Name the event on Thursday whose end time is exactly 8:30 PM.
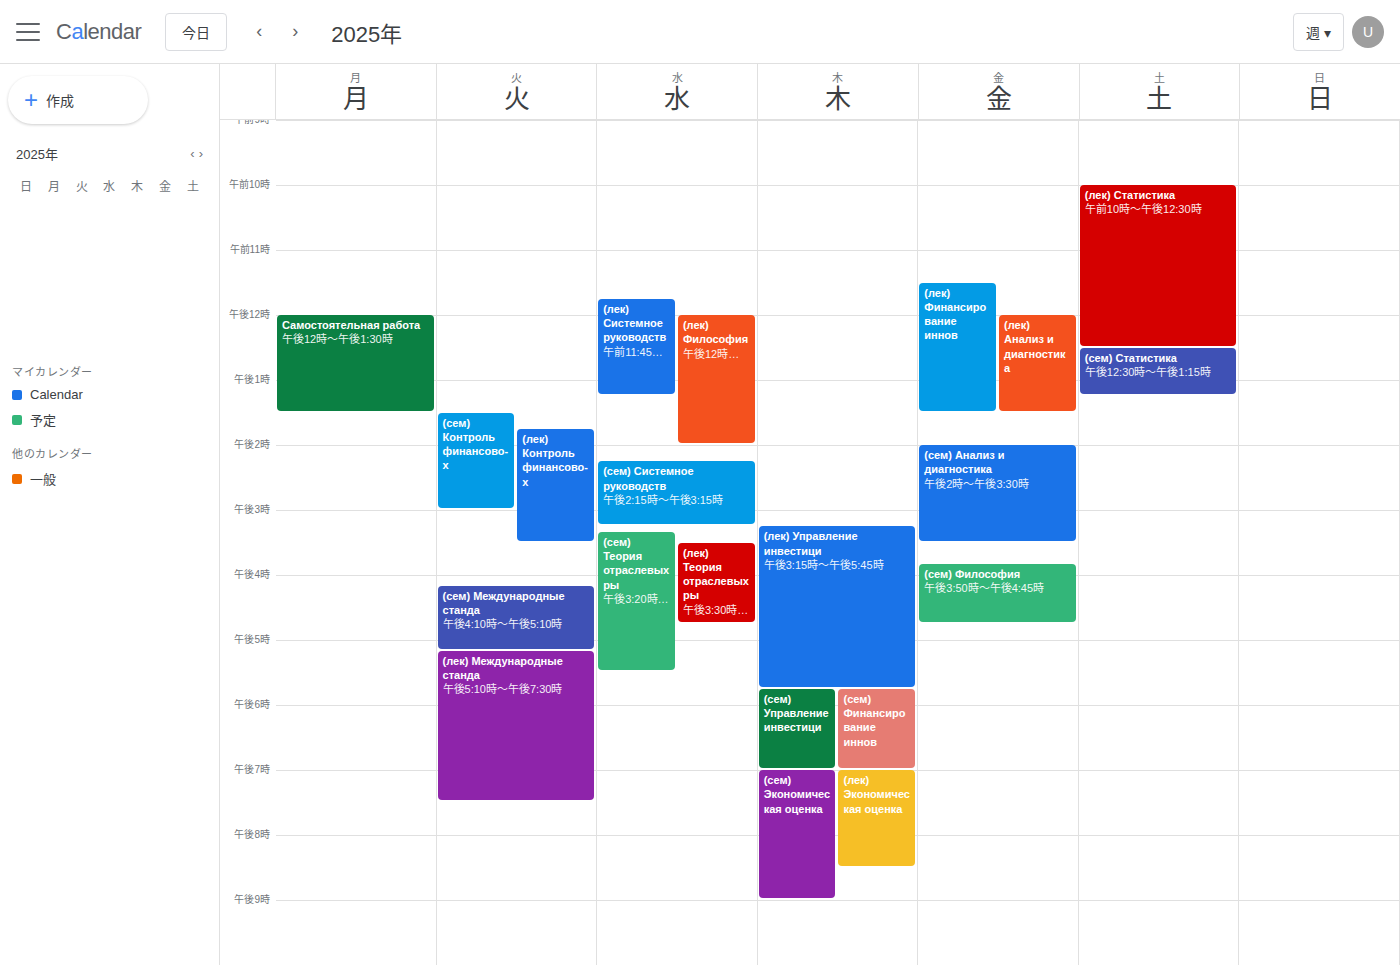
"(лек) Экономическая оценка"